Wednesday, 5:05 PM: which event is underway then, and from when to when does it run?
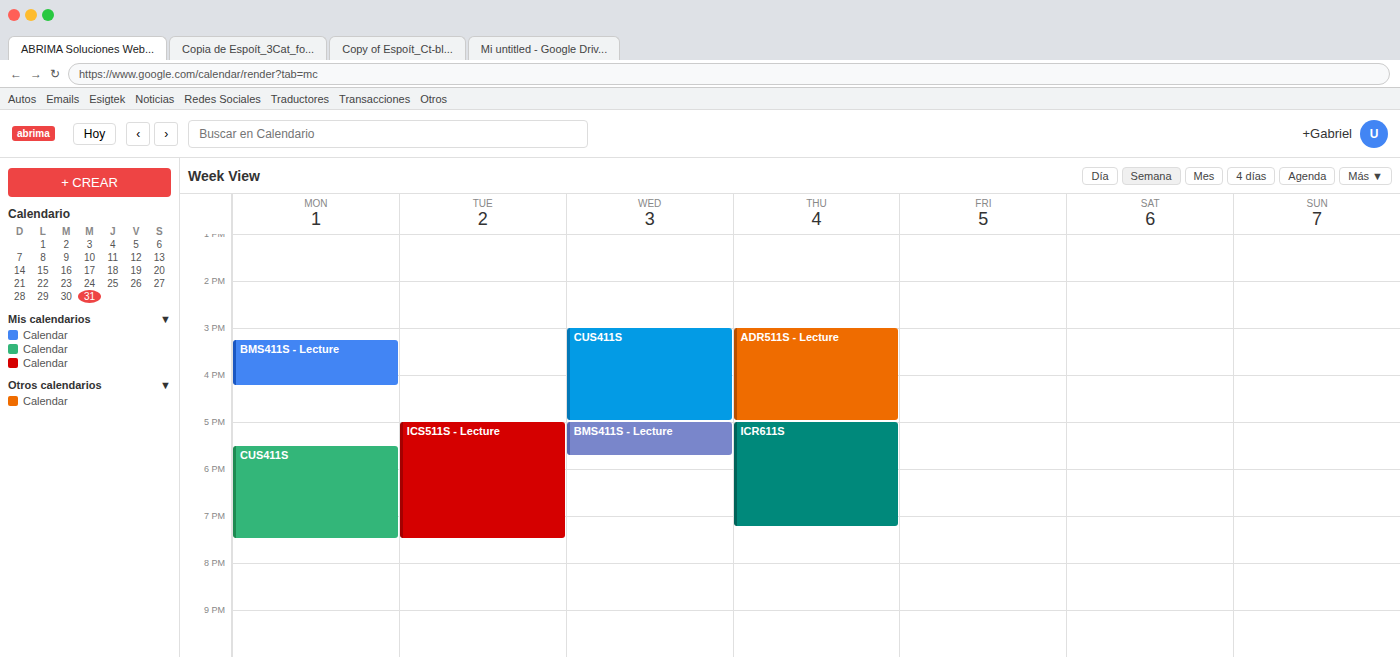
"BMS411S - Lecture", 5:00 PM to 5:45 PM